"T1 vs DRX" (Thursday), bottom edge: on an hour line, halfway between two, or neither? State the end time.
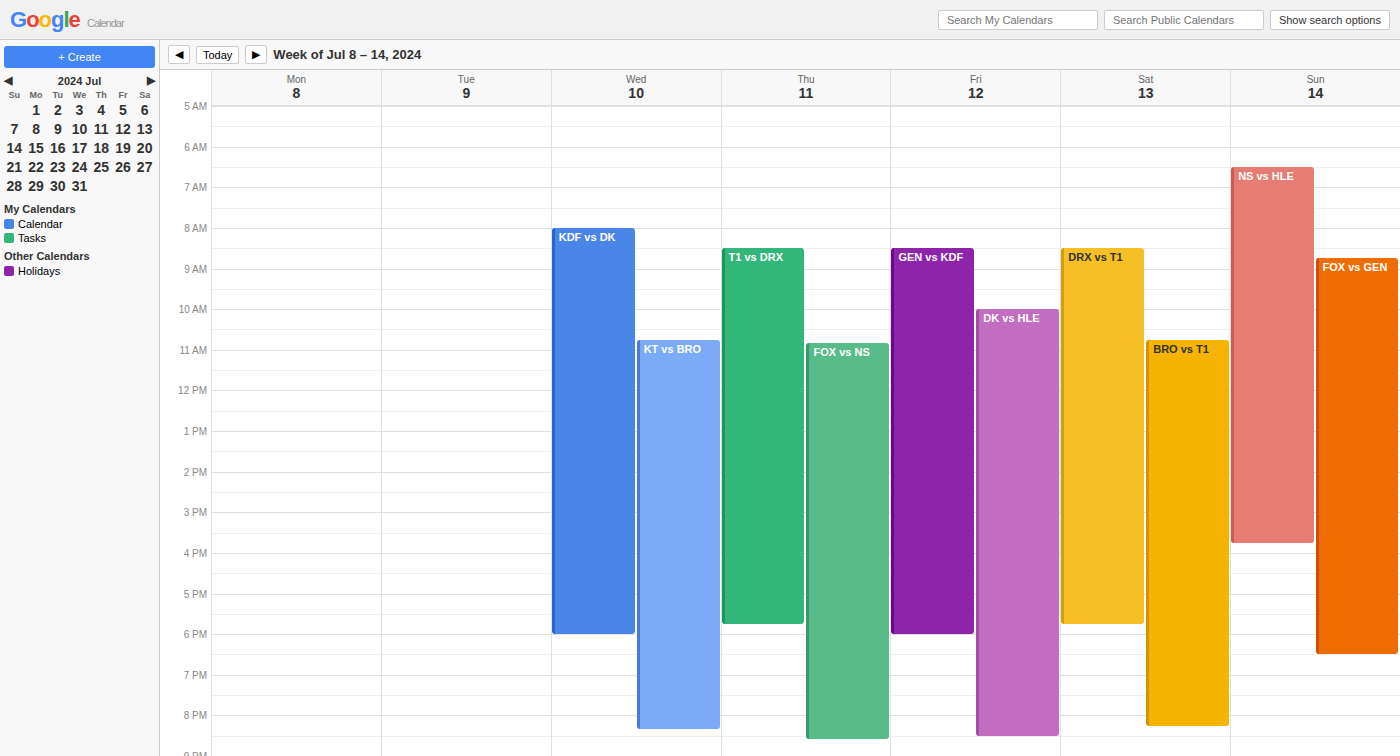
5:45 PM -- neither: three quarters of the way from the 5 PM line to the 6 PM line.